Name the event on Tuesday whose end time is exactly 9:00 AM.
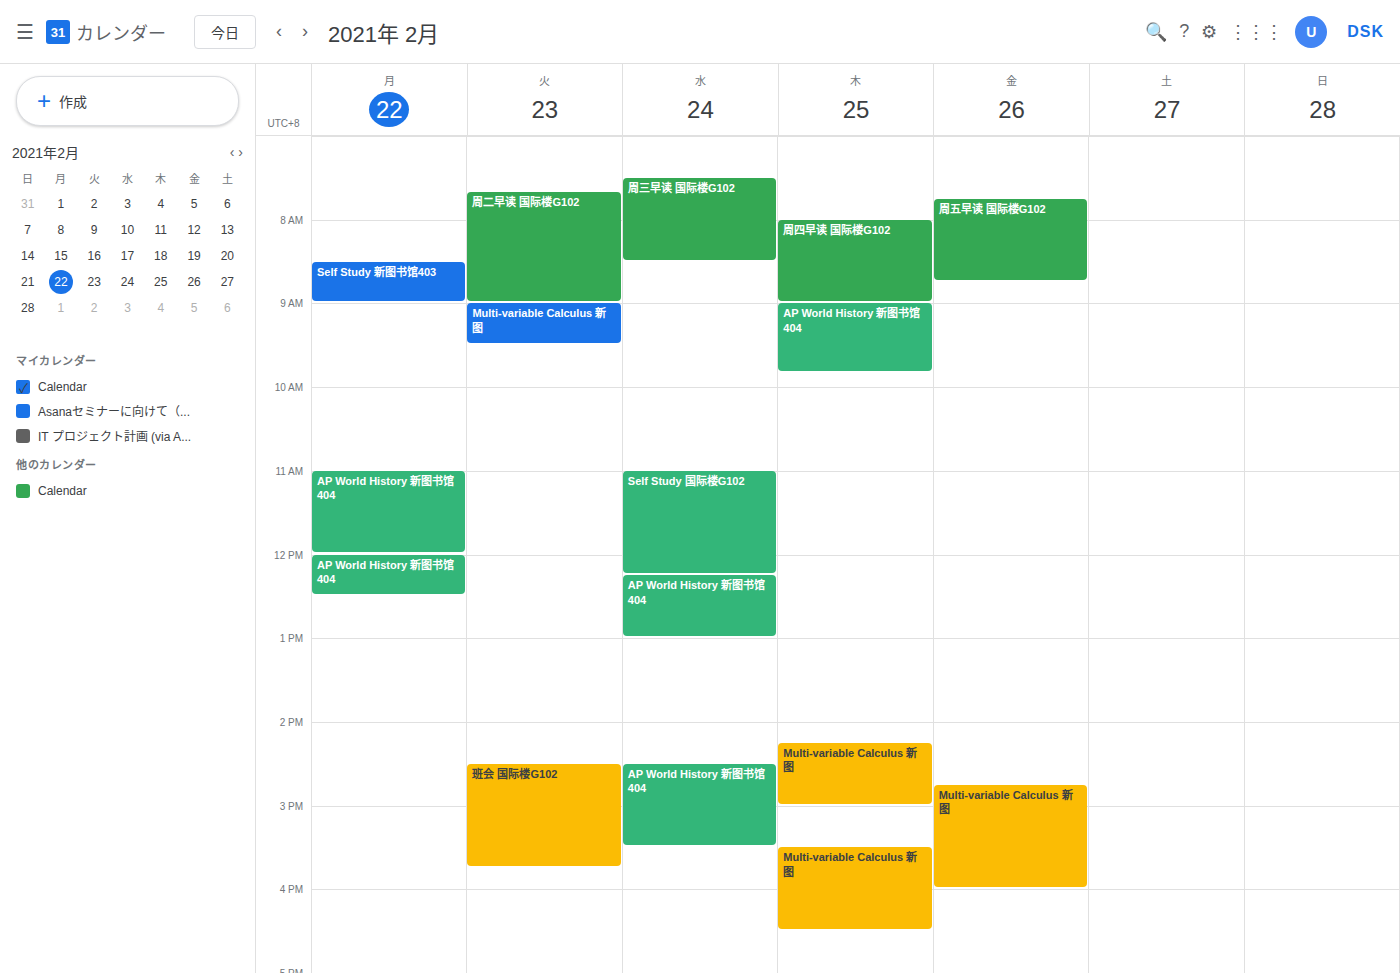
"周二早读 国际楼G102"